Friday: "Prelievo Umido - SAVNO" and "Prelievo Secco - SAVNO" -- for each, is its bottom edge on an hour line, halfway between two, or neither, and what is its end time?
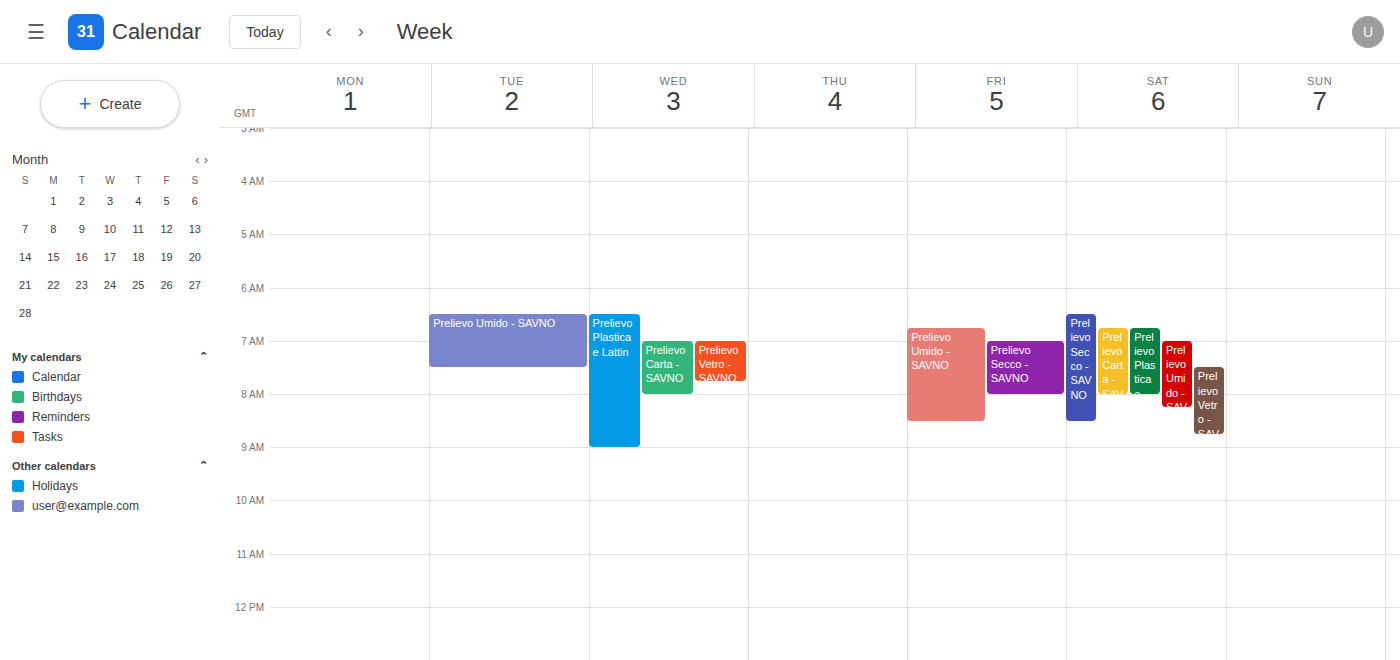
"Prelievo Umido - SAVNO": 8:30 AM, halfway between the 8 AM and 9 AM lines. "Prelievo Secco - SAVNO": 8:00 AM, exactly on the 8 AM line.